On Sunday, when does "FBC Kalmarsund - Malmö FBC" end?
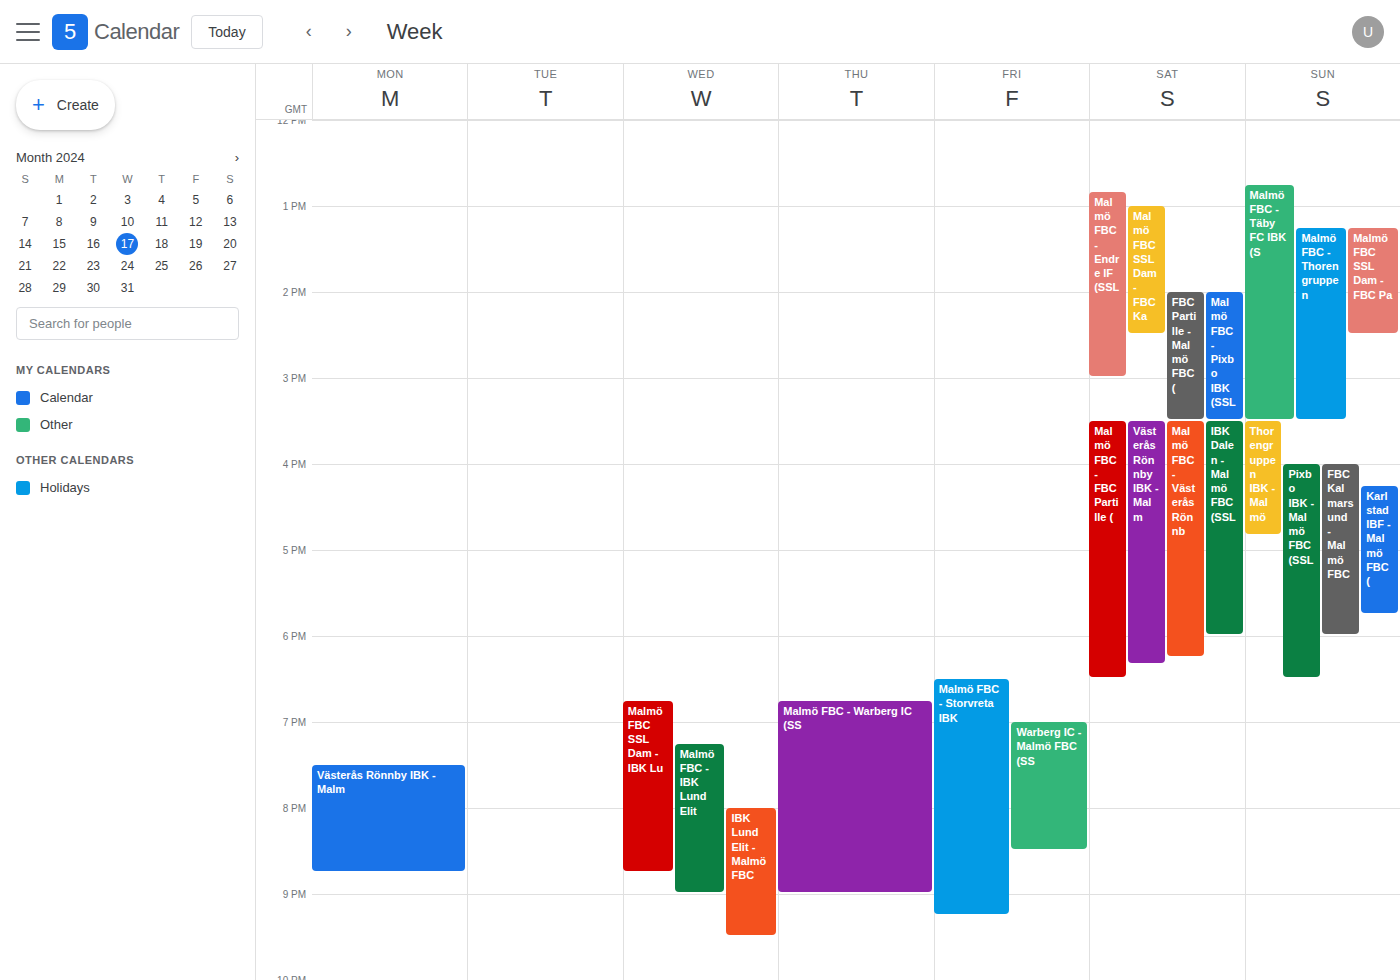
6:00 PM